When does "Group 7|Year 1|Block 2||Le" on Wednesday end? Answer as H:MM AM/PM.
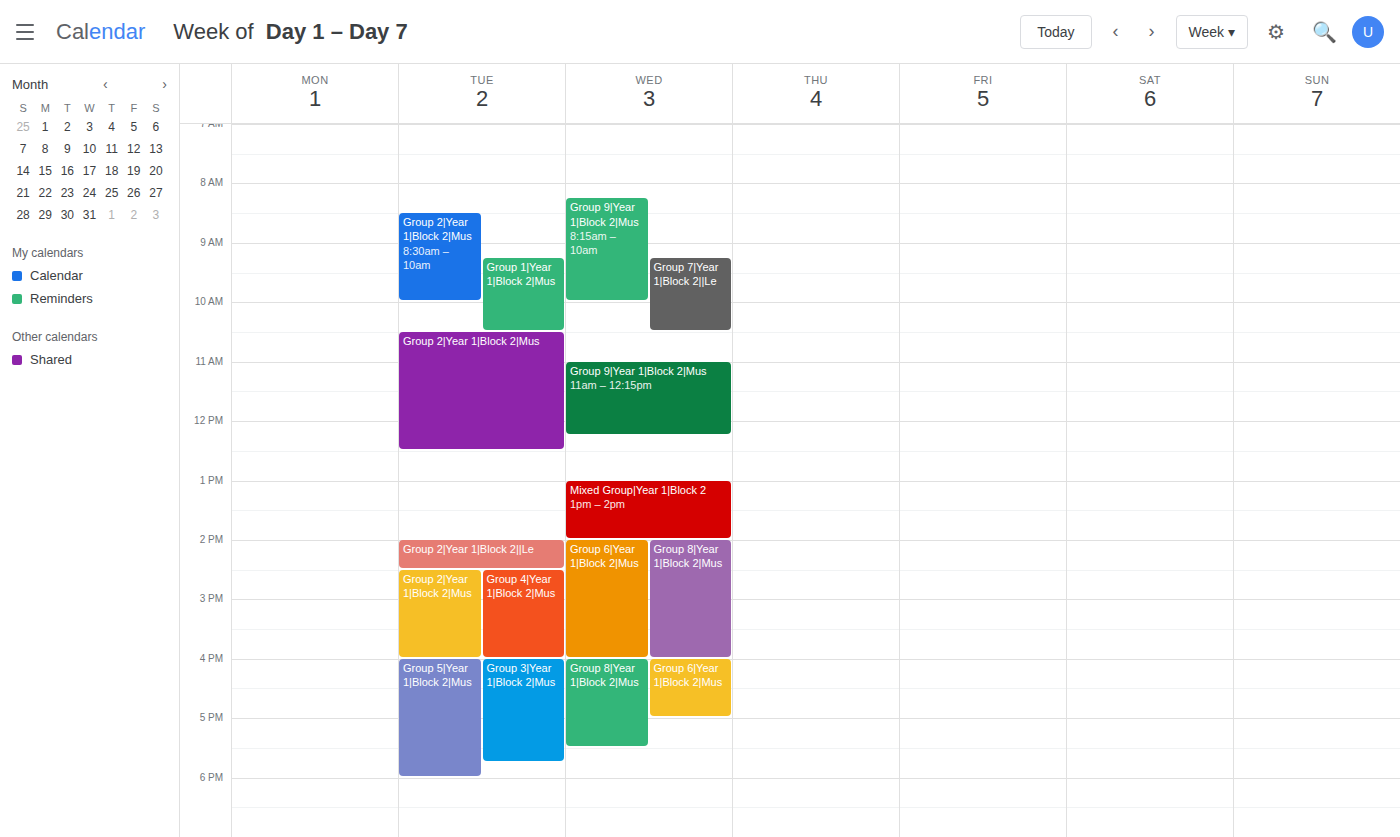
10:30 AM